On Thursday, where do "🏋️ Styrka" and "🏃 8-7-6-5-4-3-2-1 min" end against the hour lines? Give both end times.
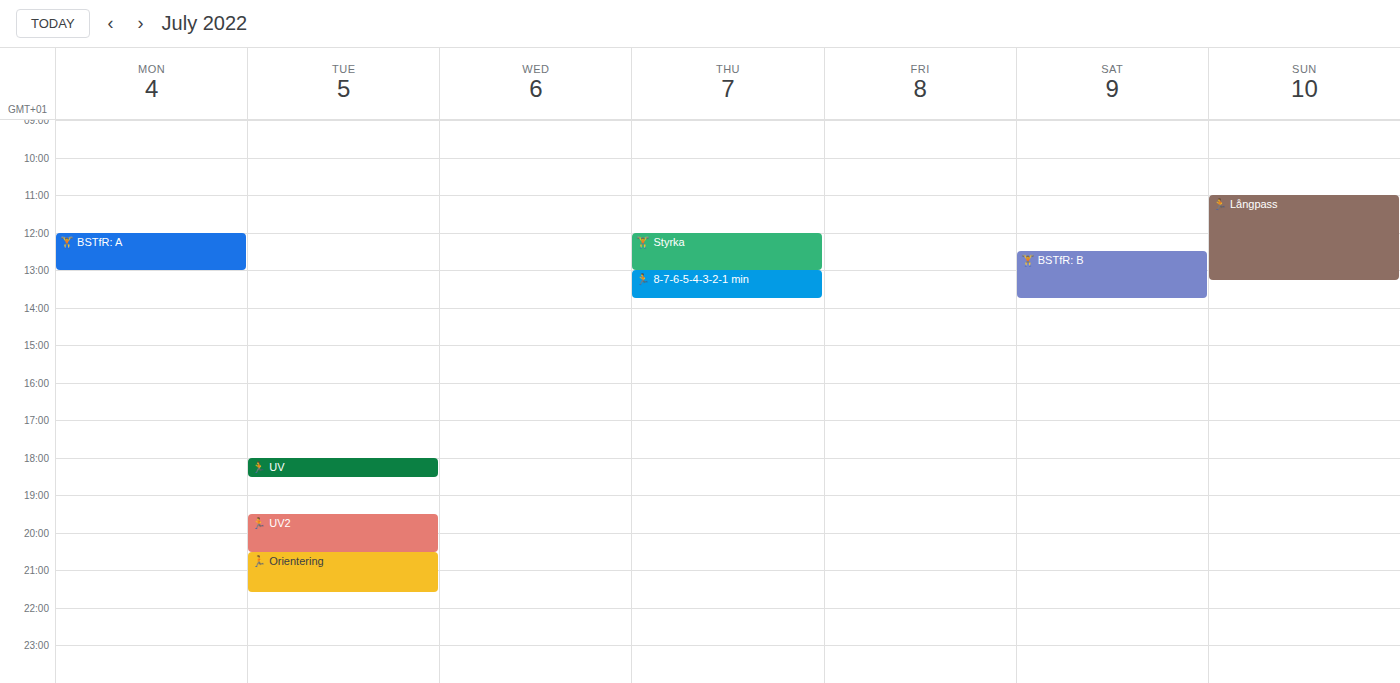
"🏋️ Styrka": 1:00 PM, exactly on the 1 PM line. "🏃 8-7-6-5-4-3-2-1 min": 1:45 PM, neither: three quarters of the way from the 1 PM line to the 2 PM line.